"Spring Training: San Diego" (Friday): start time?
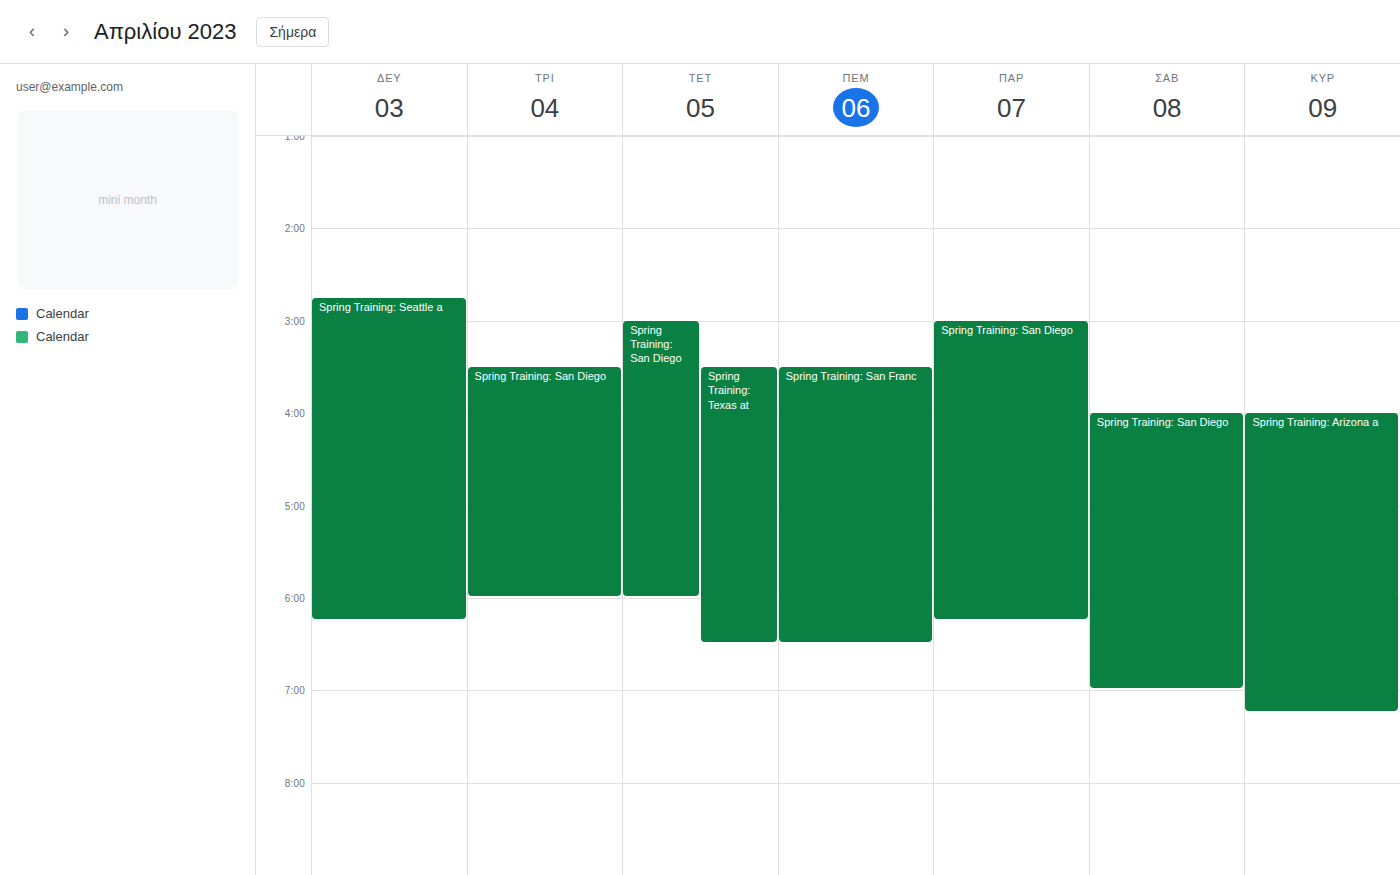
3:00 PM